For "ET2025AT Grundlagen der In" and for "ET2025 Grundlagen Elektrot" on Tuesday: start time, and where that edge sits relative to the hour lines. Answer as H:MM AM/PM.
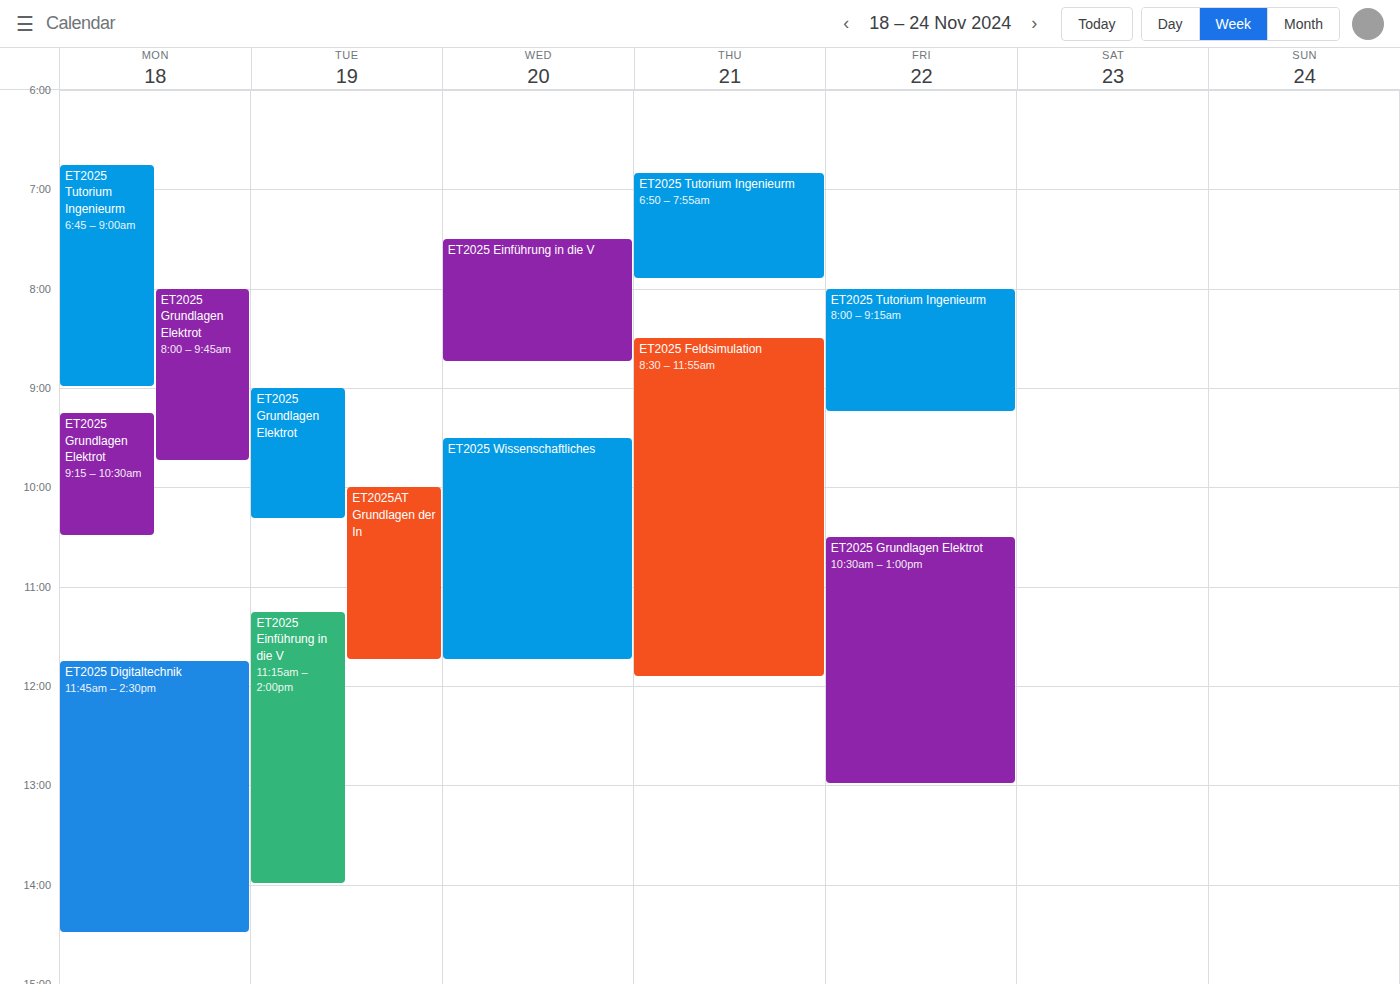
"ET2025AT Grundlagen der In": 10:00 AM, exactly on the 10 AM line. "ET2025 Grundlagen Elektrot": 9:00 AM, exactly on the 9 AM line.